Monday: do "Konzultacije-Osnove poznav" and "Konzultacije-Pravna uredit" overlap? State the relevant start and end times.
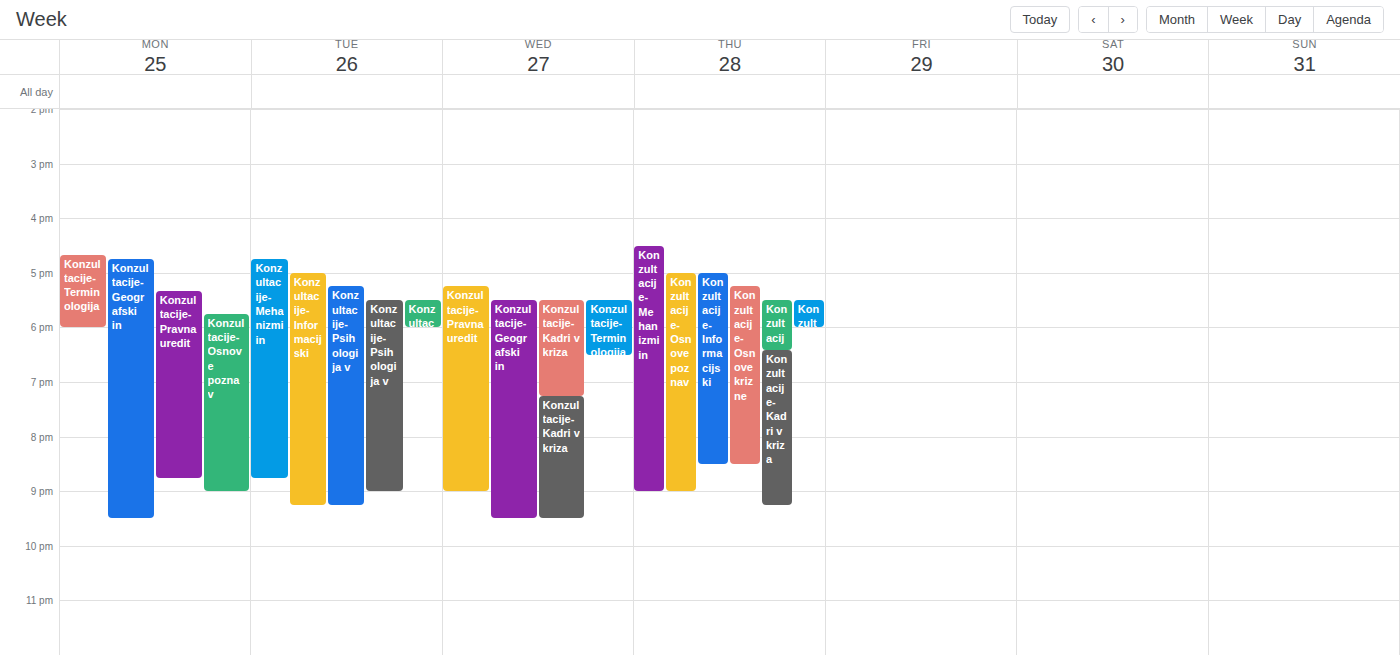
"Konzultacije-Osnove poznav" starts at 5:45 PM, before "Konzultacije-Pravna uredit" ends at 8:45 PM -- they overlap.